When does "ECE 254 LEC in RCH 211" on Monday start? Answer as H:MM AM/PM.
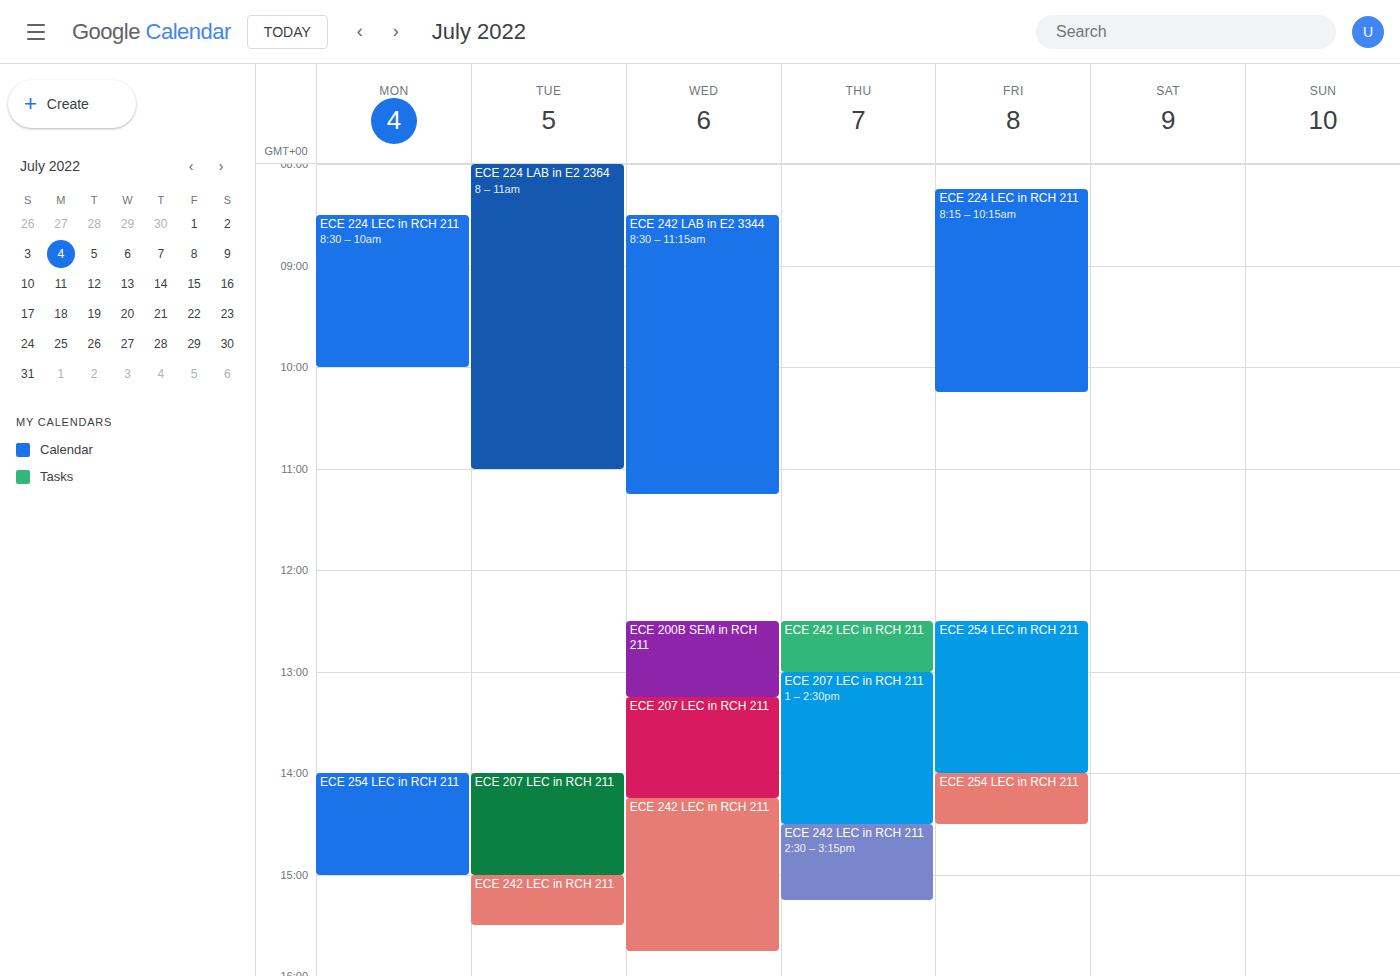
2:00 PM